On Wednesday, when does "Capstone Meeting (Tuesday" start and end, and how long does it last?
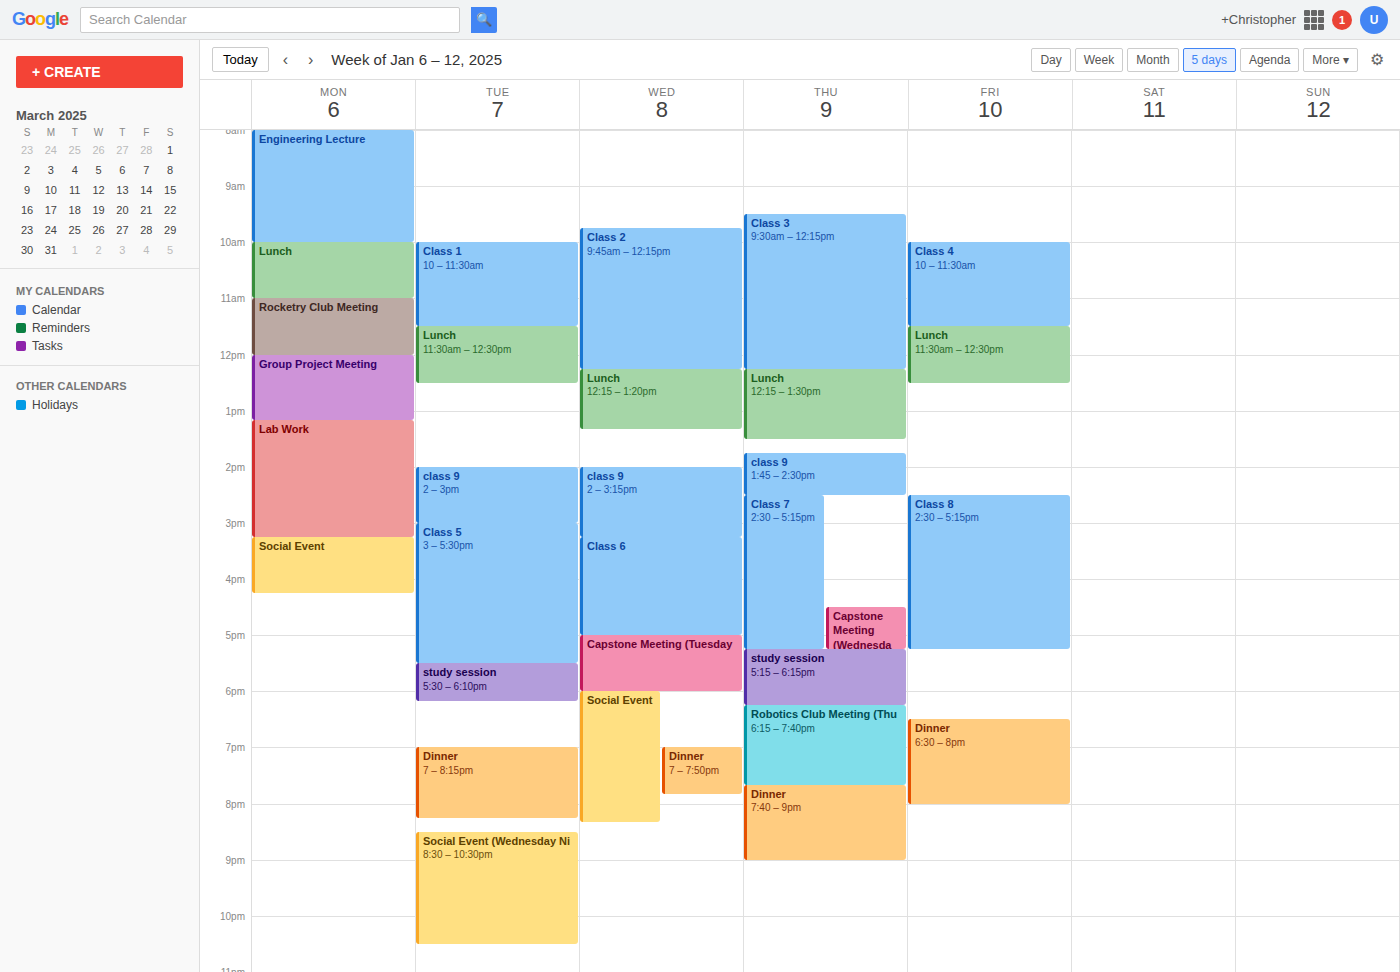
5:00 PM to 6:00 PM, 1 hour